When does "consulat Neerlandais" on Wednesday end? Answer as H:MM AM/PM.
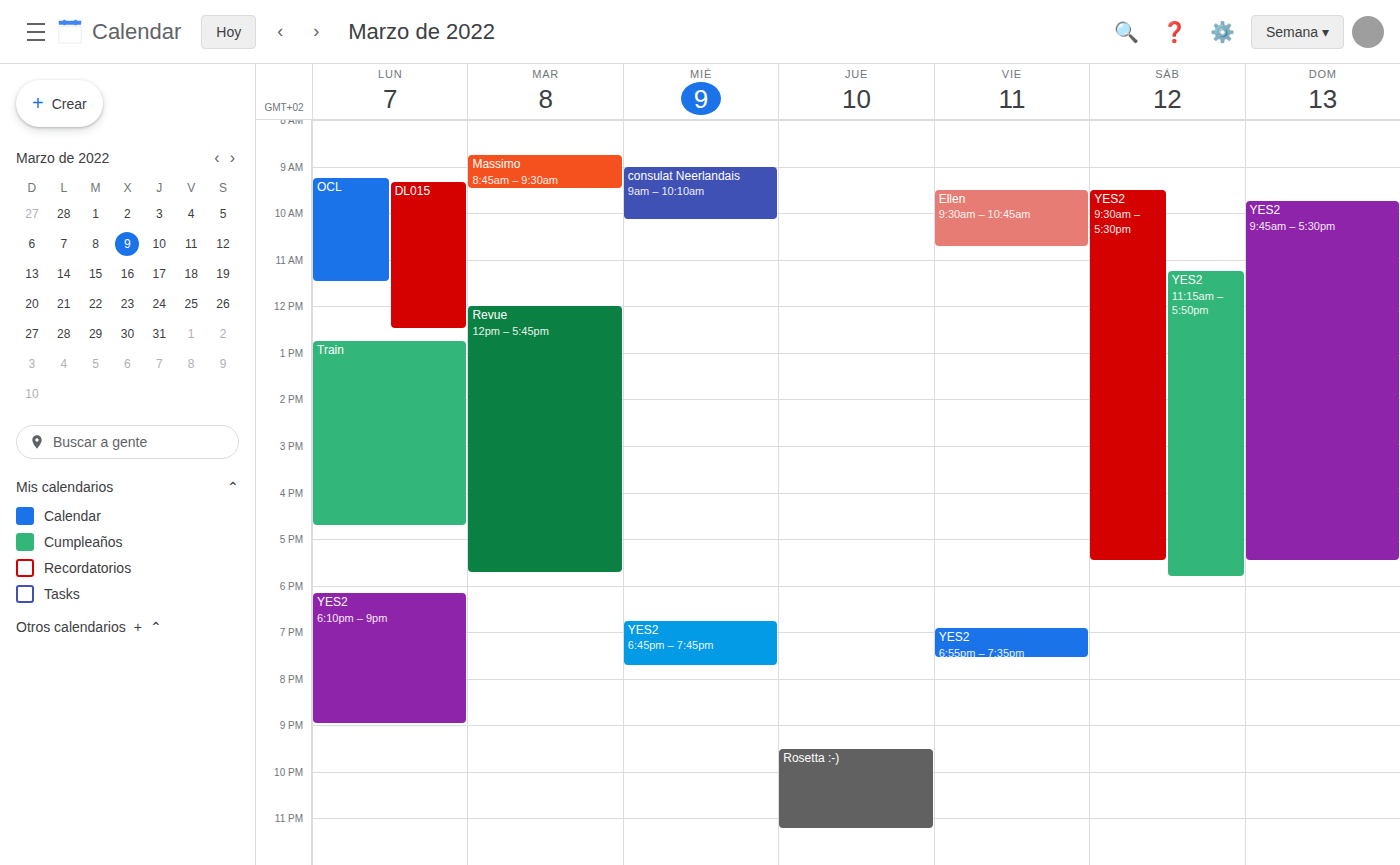
10:10 AM